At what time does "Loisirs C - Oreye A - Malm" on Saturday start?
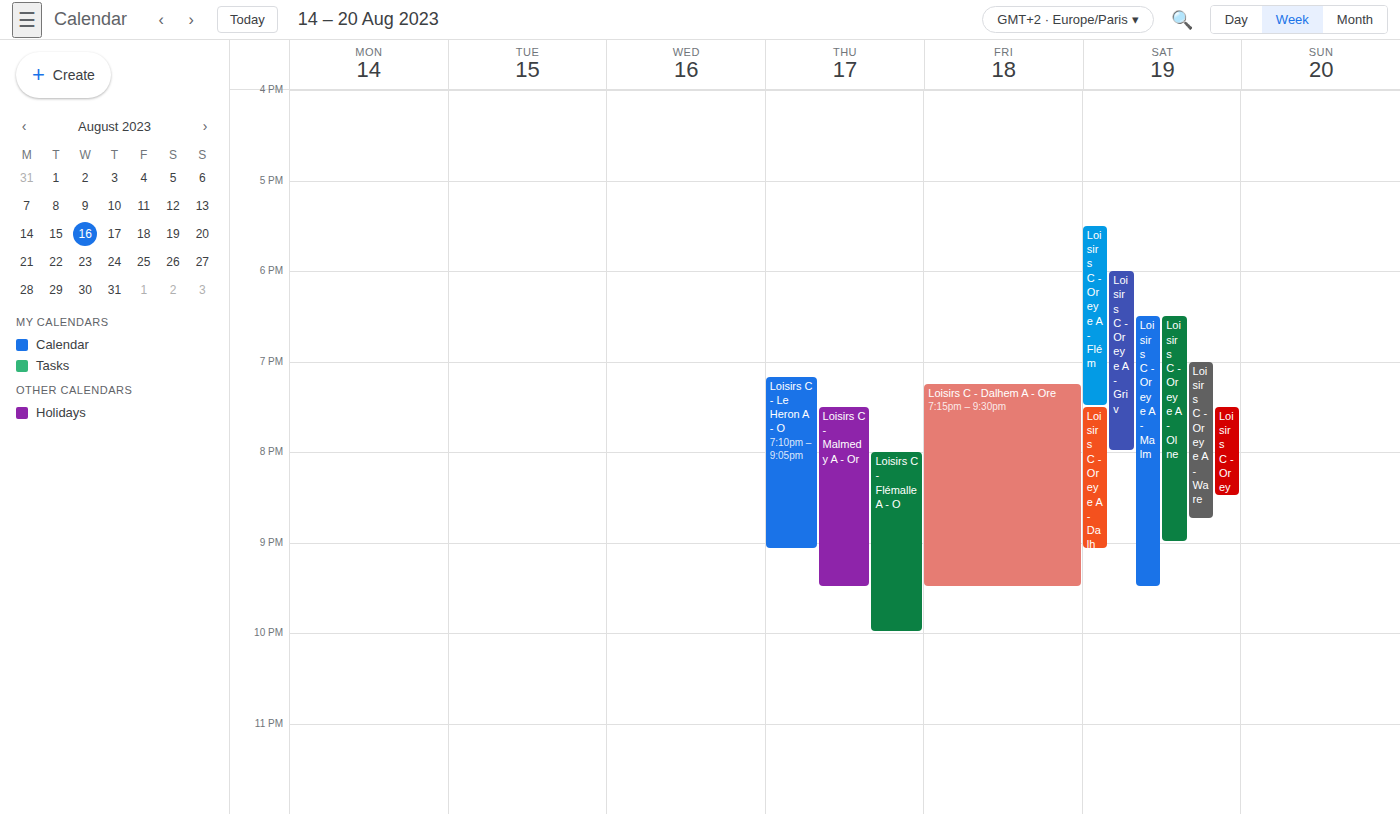
6:30 PM